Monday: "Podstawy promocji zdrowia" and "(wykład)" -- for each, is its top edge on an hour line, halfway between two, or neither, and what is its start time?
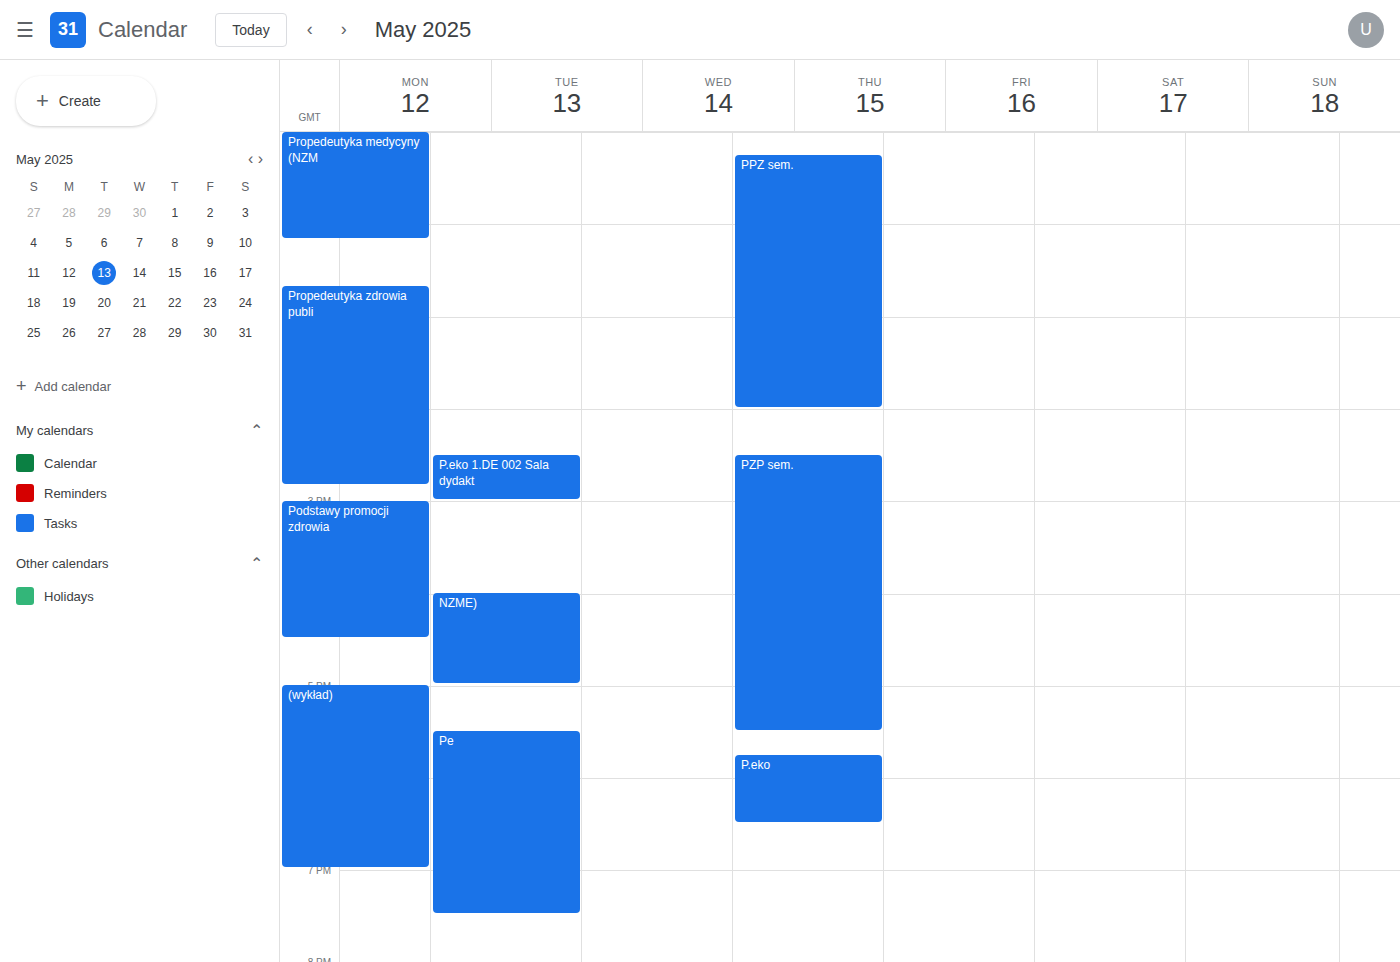
"Podstawy promocji zdrowia": 3:00 PM, exactly on the 3 PM line. "(wykład)": 5:00 PM, exactly on the 5 PM line.